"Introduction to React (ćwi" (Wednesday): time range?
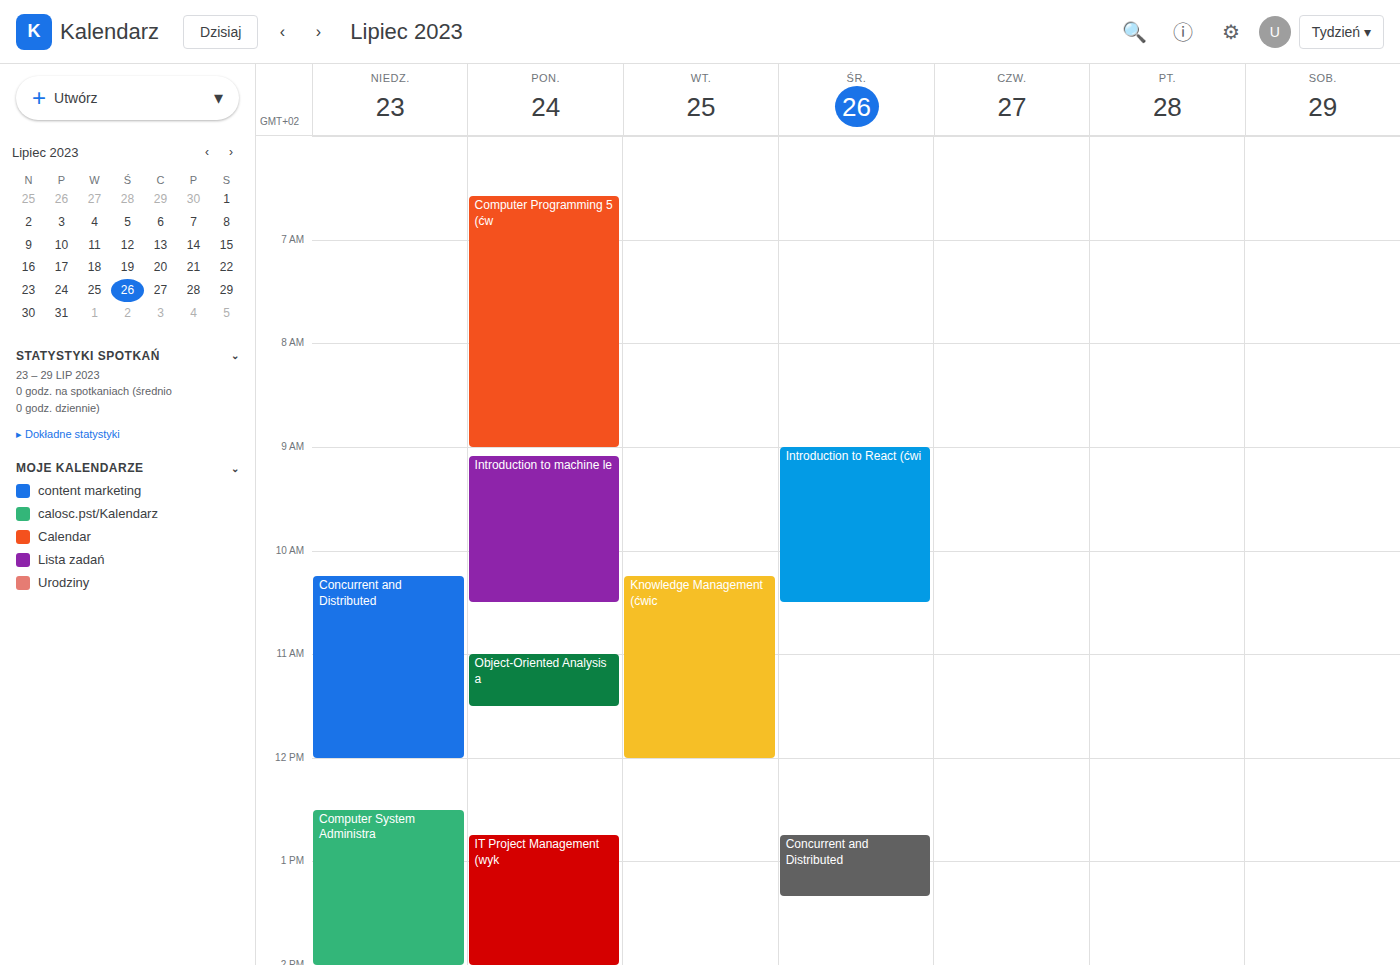
09:00 to 10:30